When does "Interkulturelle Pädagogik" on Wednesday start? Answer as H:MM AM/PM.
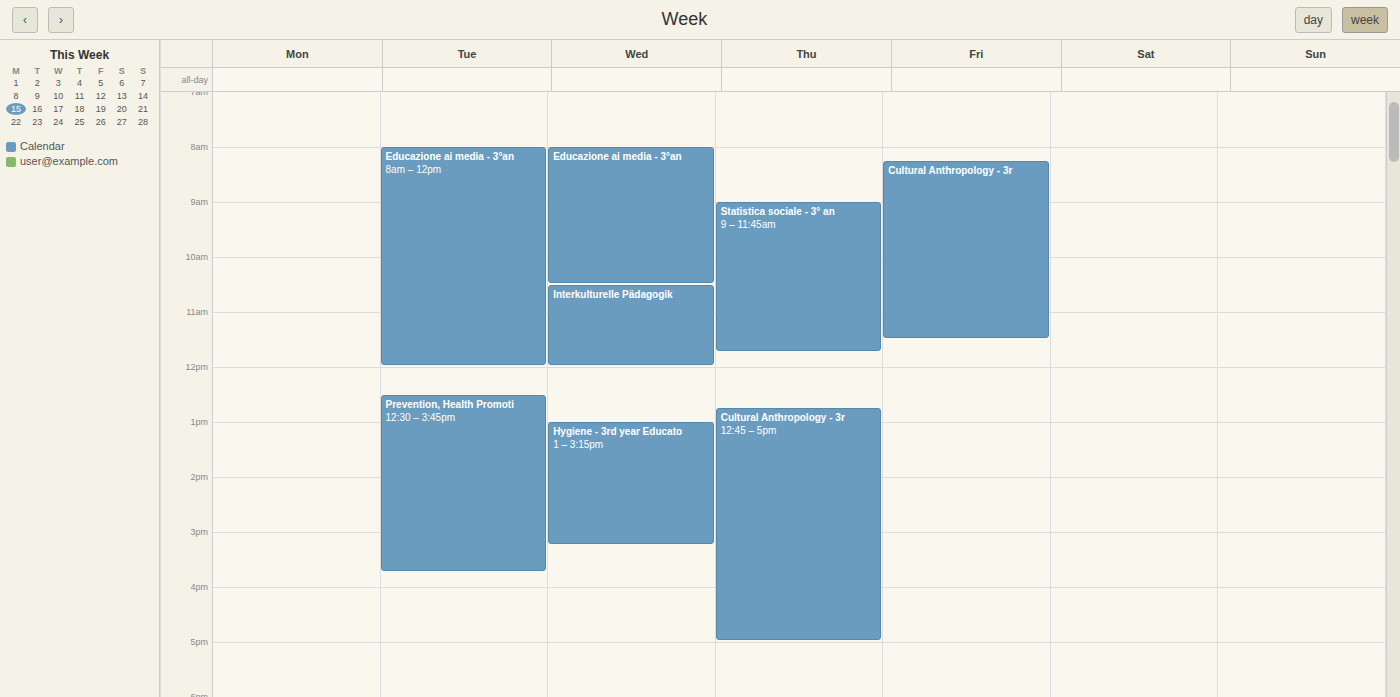
10:30 AM